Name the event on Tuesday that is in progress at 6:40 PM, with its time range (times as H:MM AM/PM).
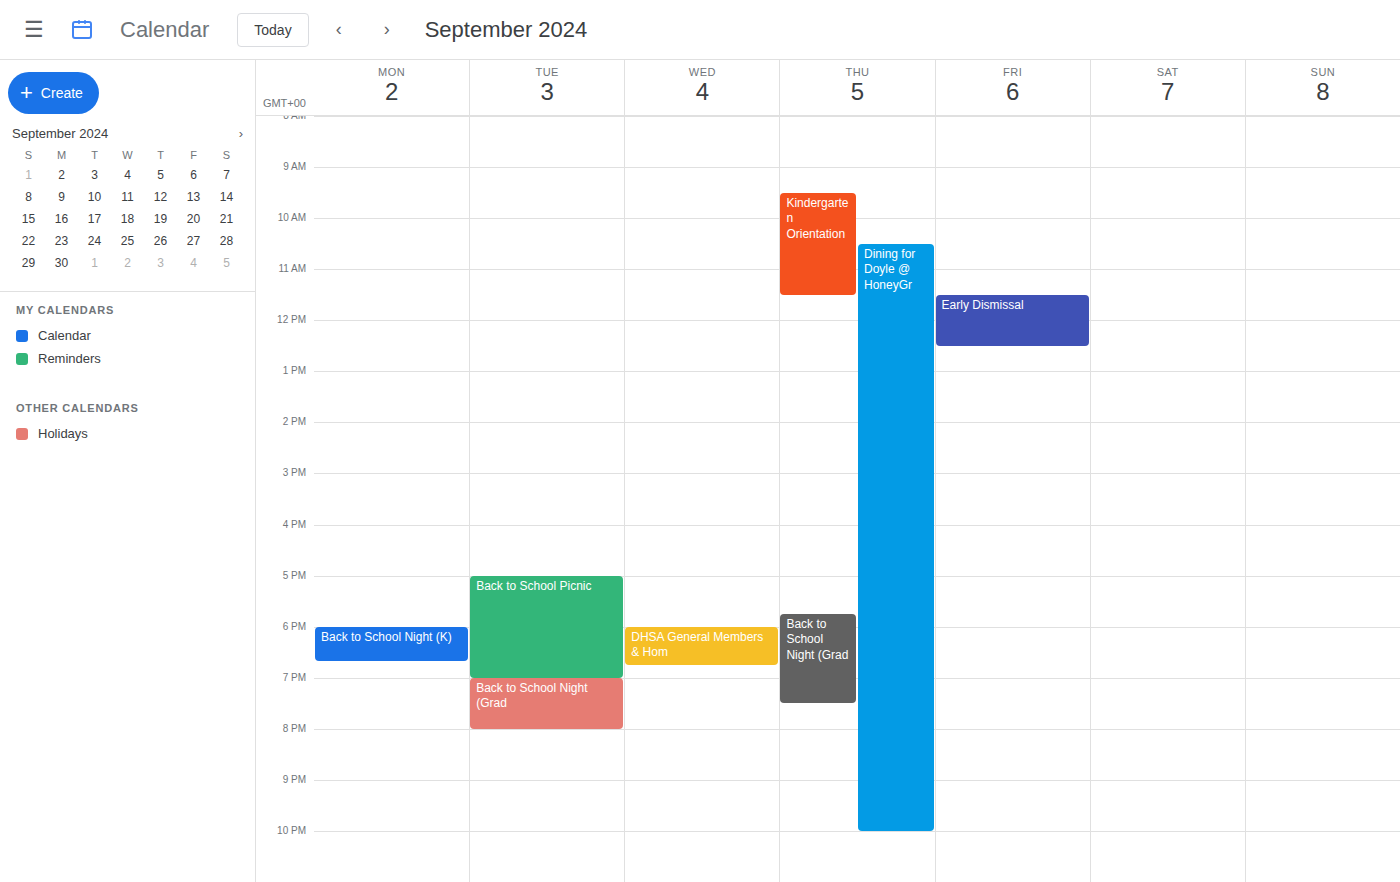
"Back to School Picnic", 5:00 PM to 7:00 PM